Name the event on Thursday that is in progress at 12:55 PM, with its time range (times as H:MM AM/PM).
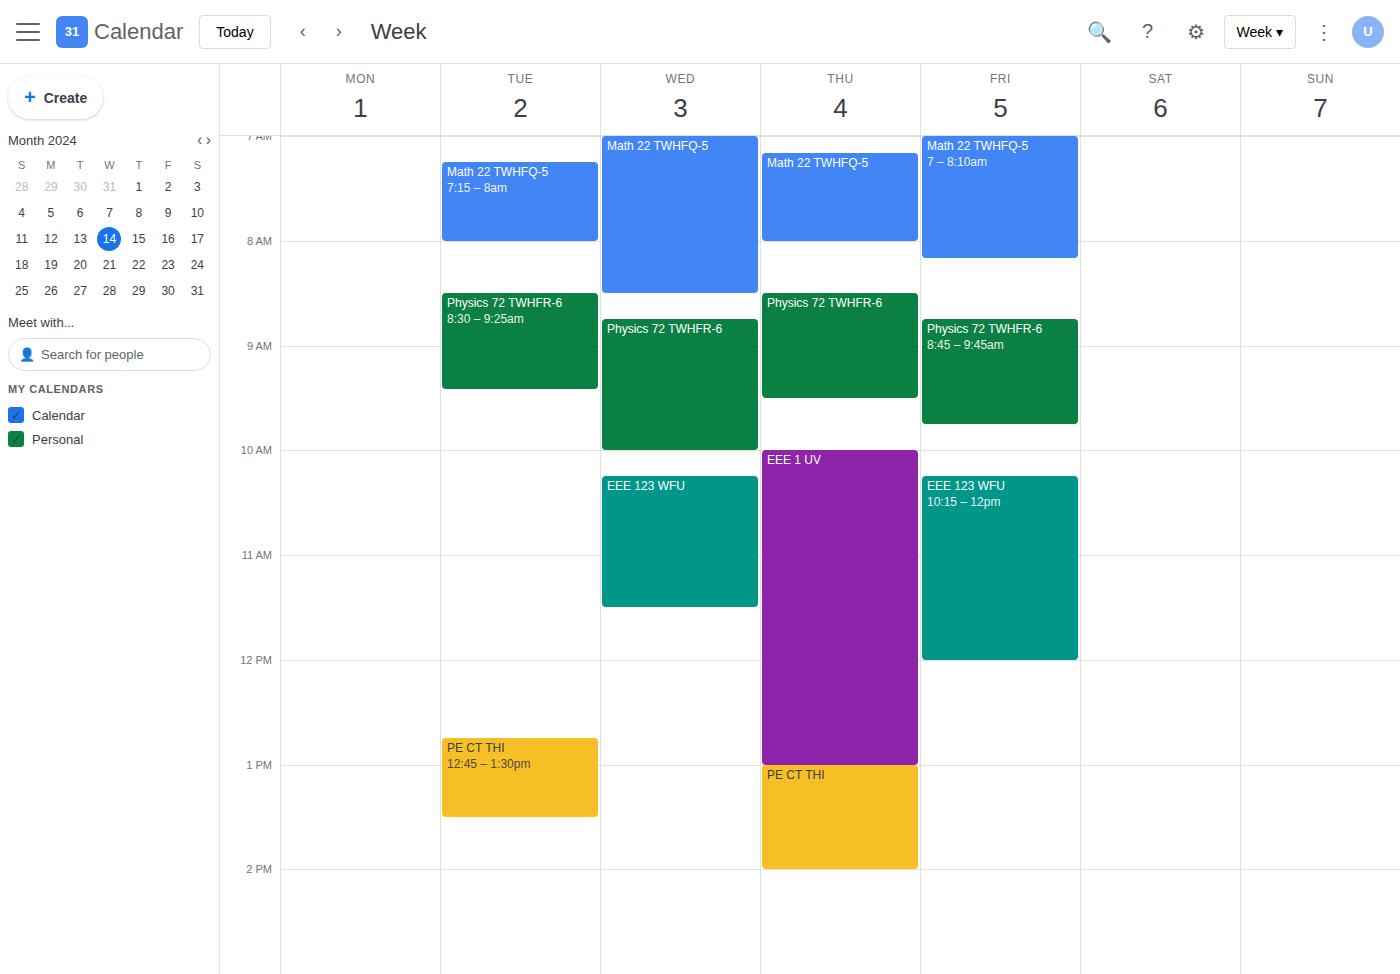
"EEE 1 UV", 10:00 AM to 1:00 PM